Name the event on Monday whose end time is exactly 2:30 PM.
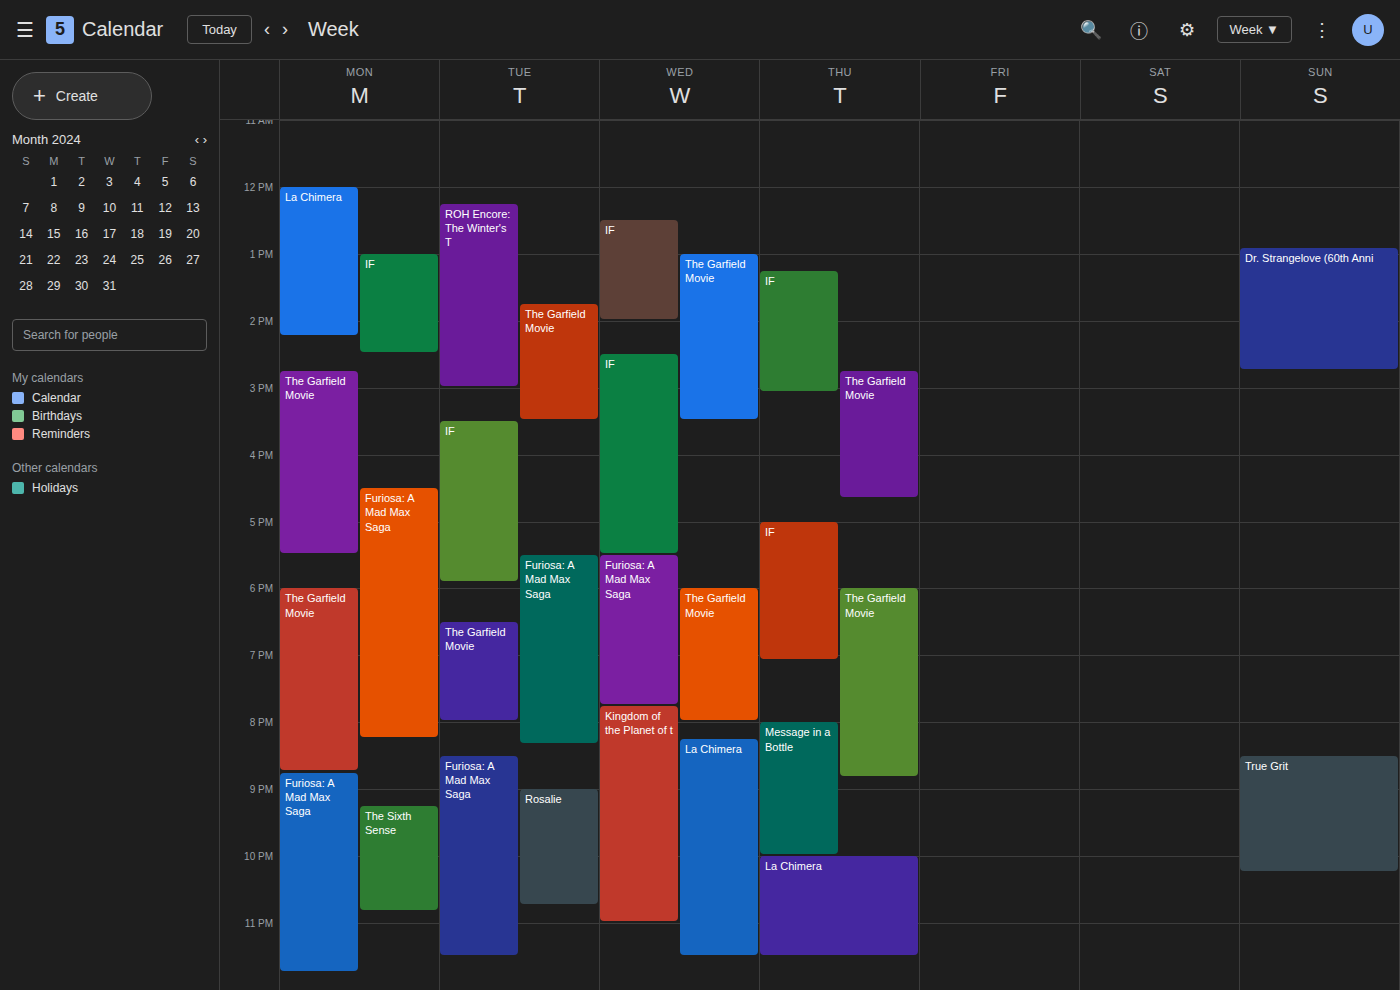
"IF"